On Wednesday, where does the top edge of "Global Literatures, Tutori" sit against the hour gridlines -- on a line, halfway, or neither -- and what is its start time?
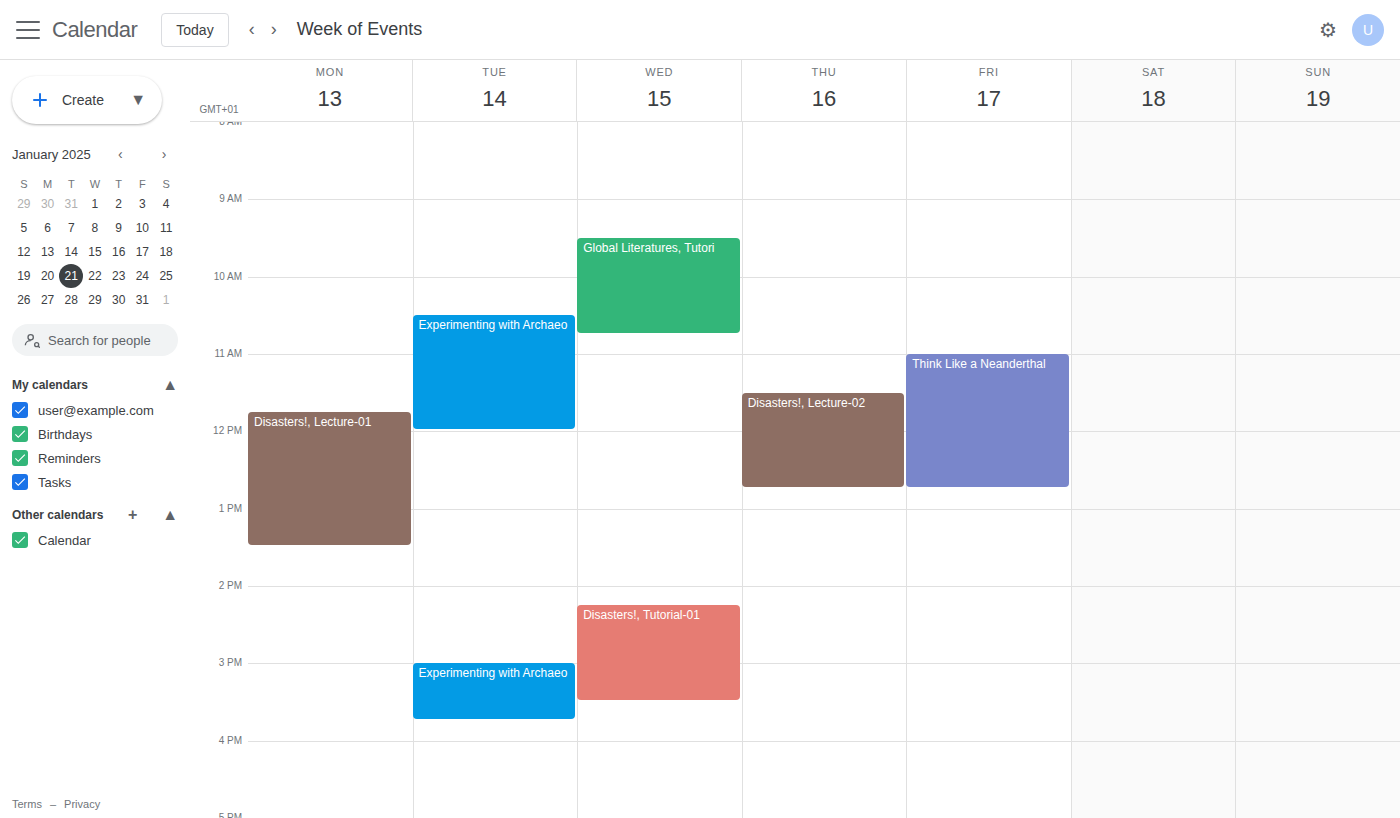
9:30 AM -- halfway between the 9 AM and 10 AM lines.